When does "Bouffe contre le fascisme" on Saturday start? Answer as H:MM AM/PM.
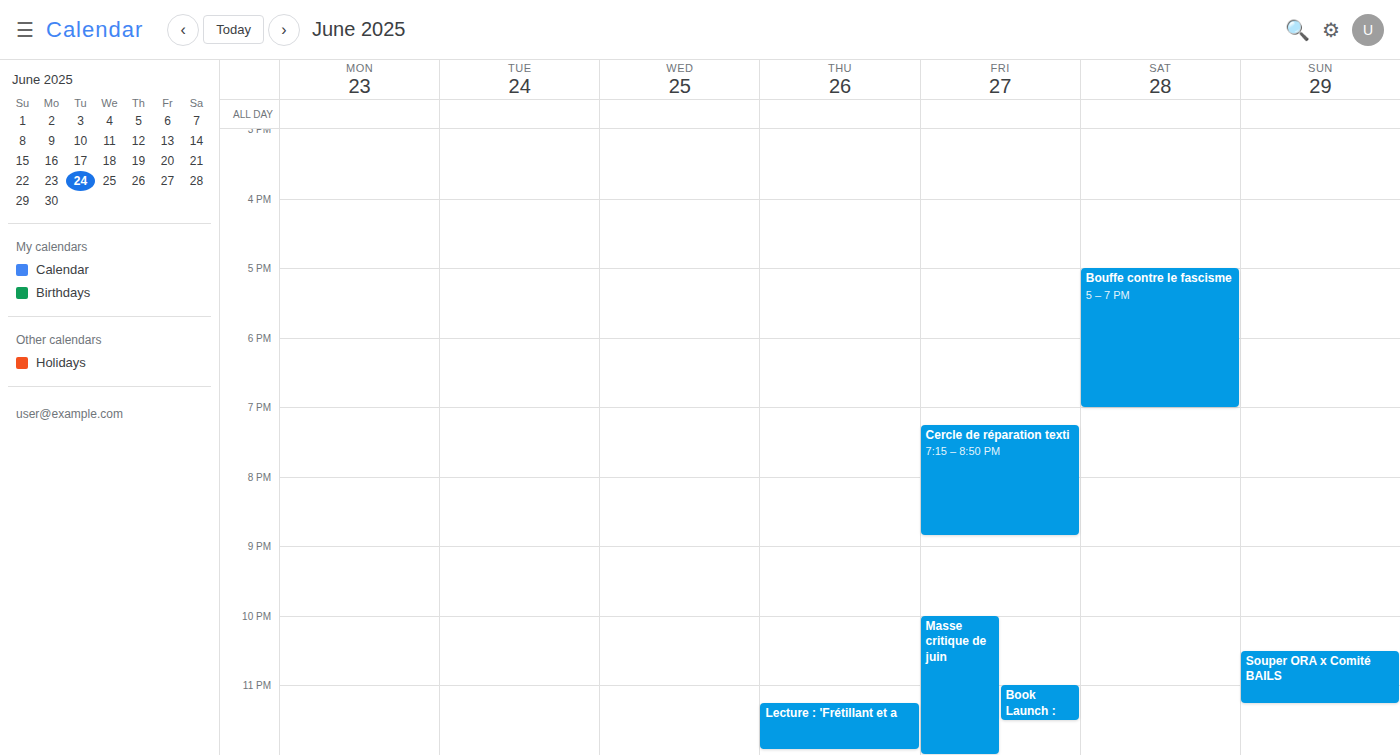
5:00 PM